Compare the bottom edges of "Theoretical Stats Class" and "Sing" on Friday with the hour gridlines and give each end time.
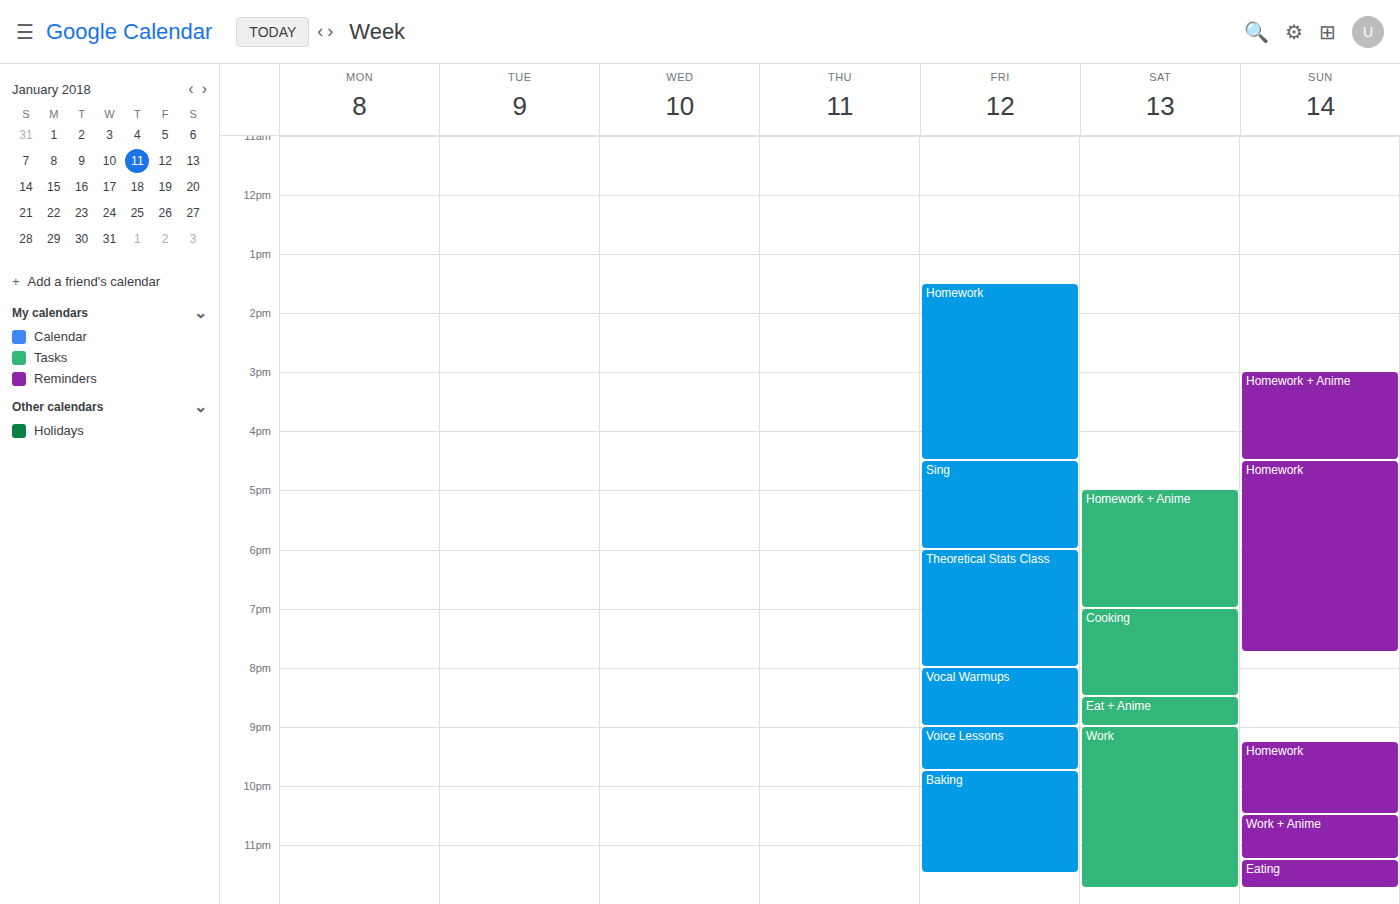
"Theoretical Stats Class": 20:00, exactly on the 20:00 line. "Sing": 18:00, exactly on the 18:00 line.